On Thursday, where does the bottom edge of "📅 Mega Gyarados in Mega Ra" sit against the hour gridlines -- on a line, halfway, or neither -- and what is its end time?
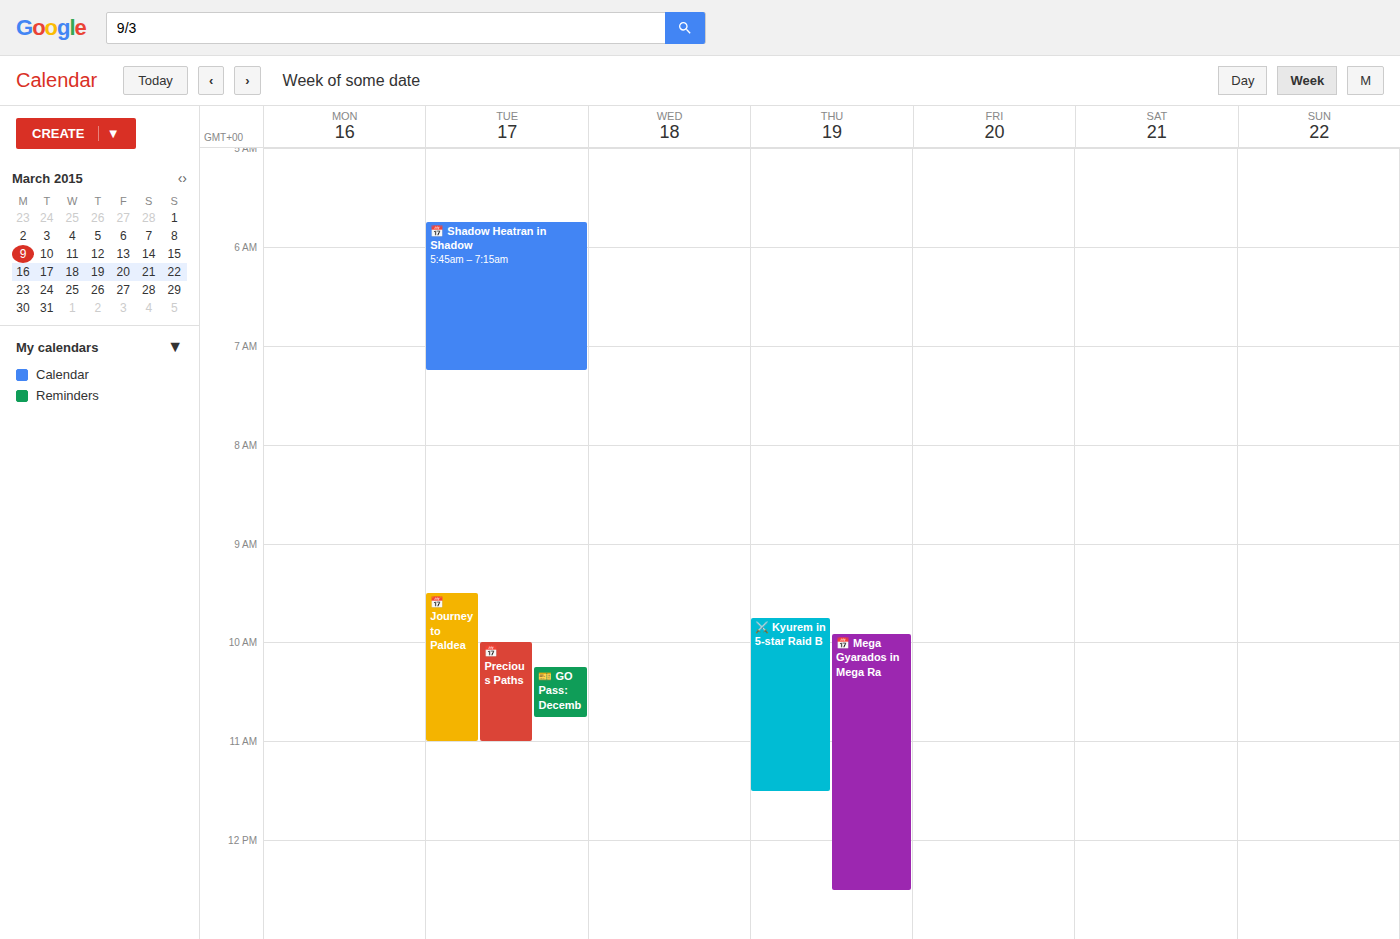
12:30 PM -- halfway between the 12 PM and 1 PM lines.